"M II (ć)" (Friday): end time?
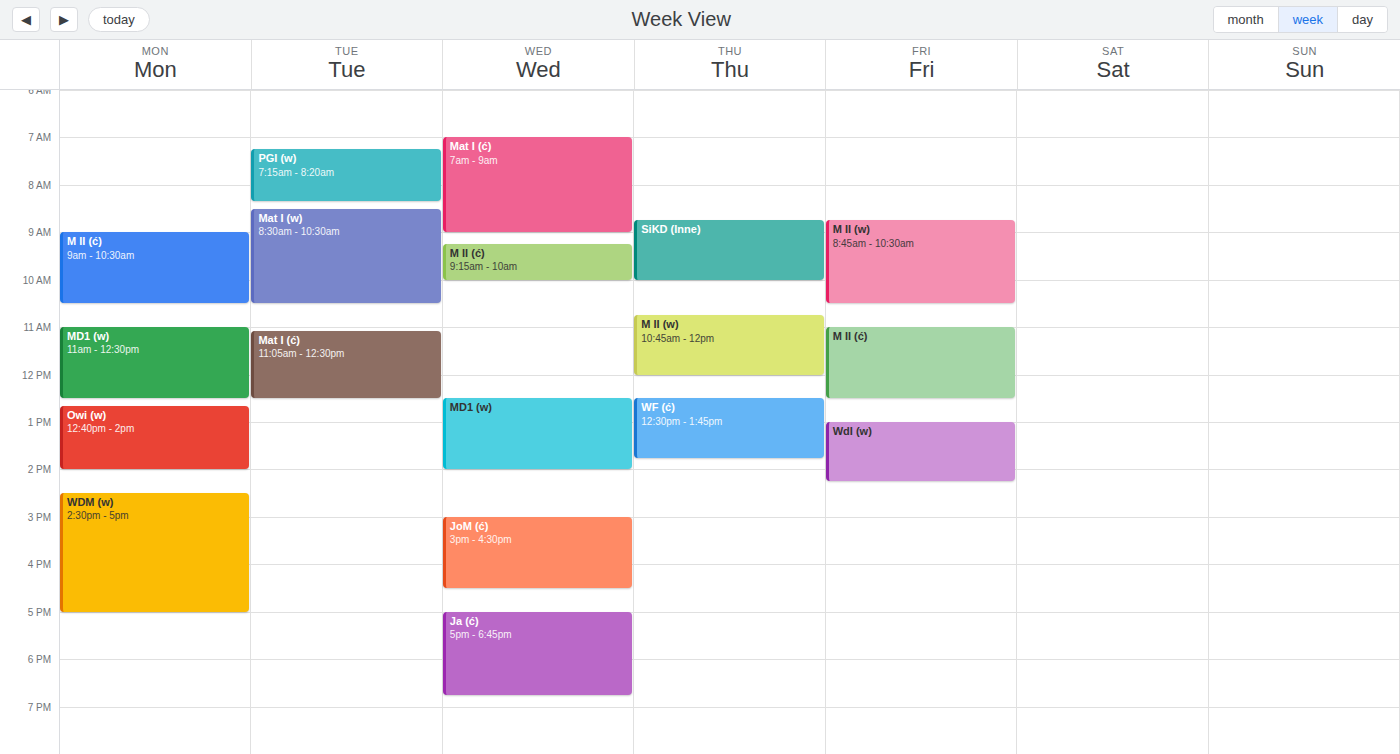
12:30